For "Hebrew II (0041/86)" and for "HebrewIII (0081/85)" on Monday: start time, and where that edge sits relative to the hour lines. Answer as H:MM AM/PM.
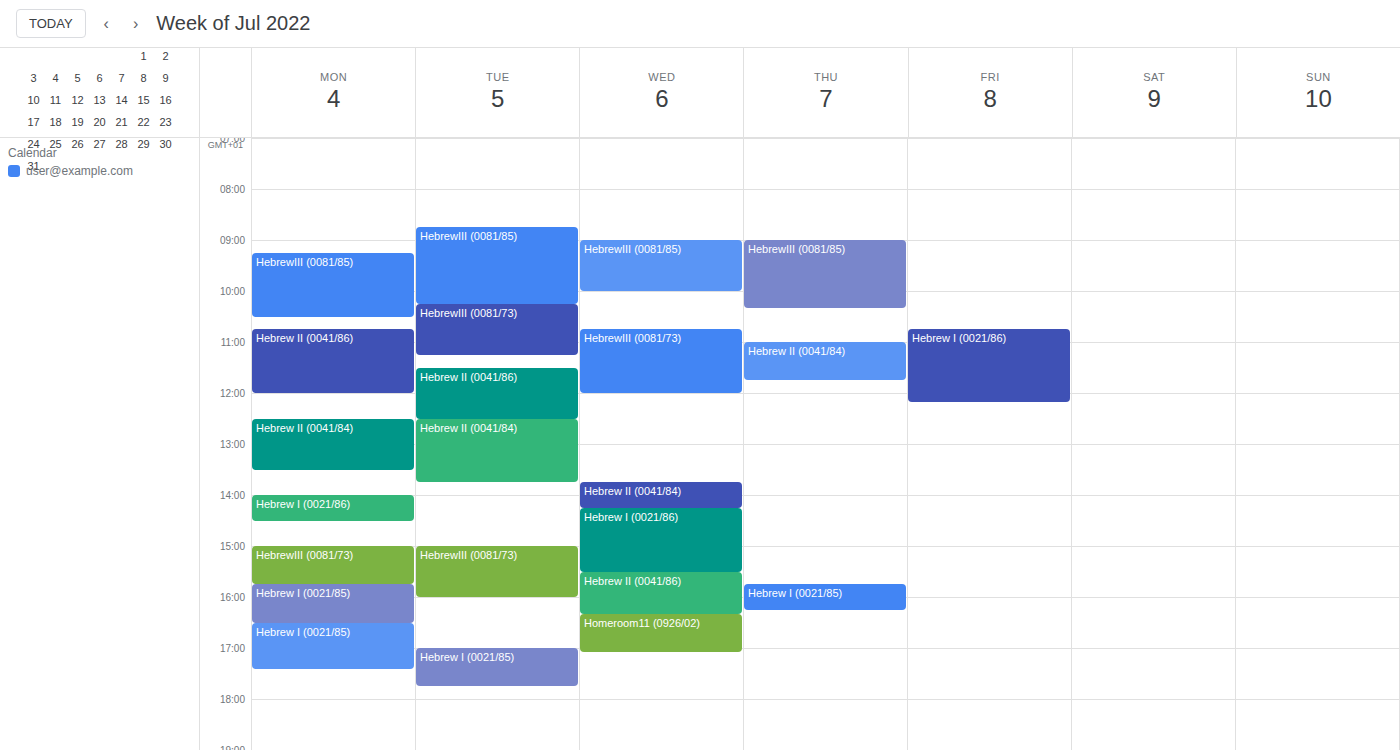
"Hebrew II (0041/86)": 10:45 AM, neither: three quarters of the way from the 10 AM line to the 11 AM line. "HebrewIII (0081/85)": 9:15 AM, neither: a quarter of the way from the 9 AM line to the 10 AM line.